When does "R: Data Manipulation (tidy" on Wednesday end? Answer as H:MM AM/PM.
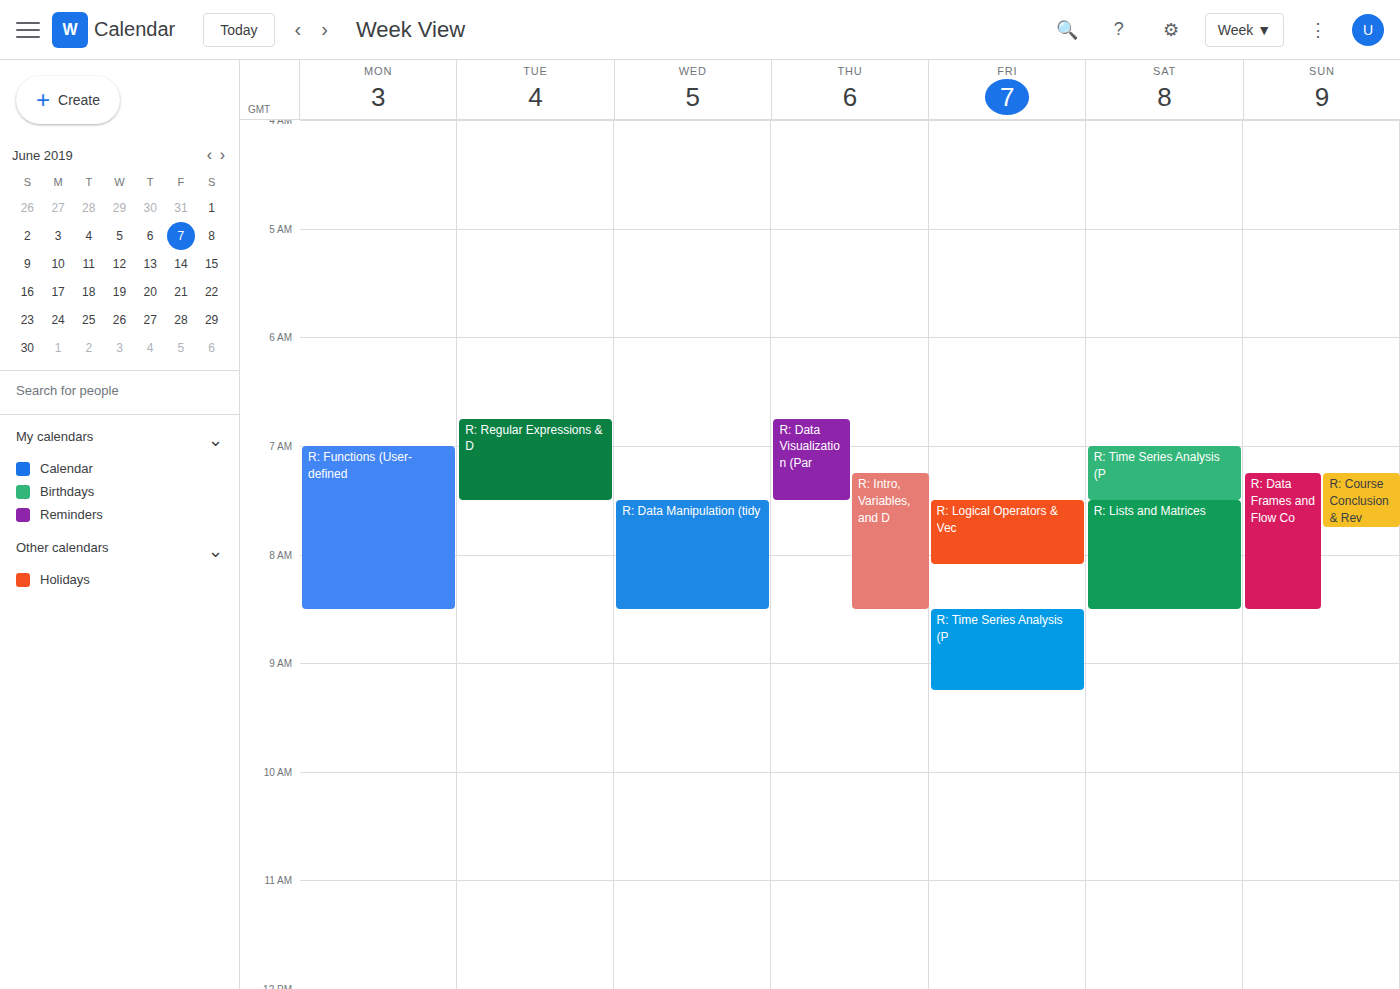
8:30 AM